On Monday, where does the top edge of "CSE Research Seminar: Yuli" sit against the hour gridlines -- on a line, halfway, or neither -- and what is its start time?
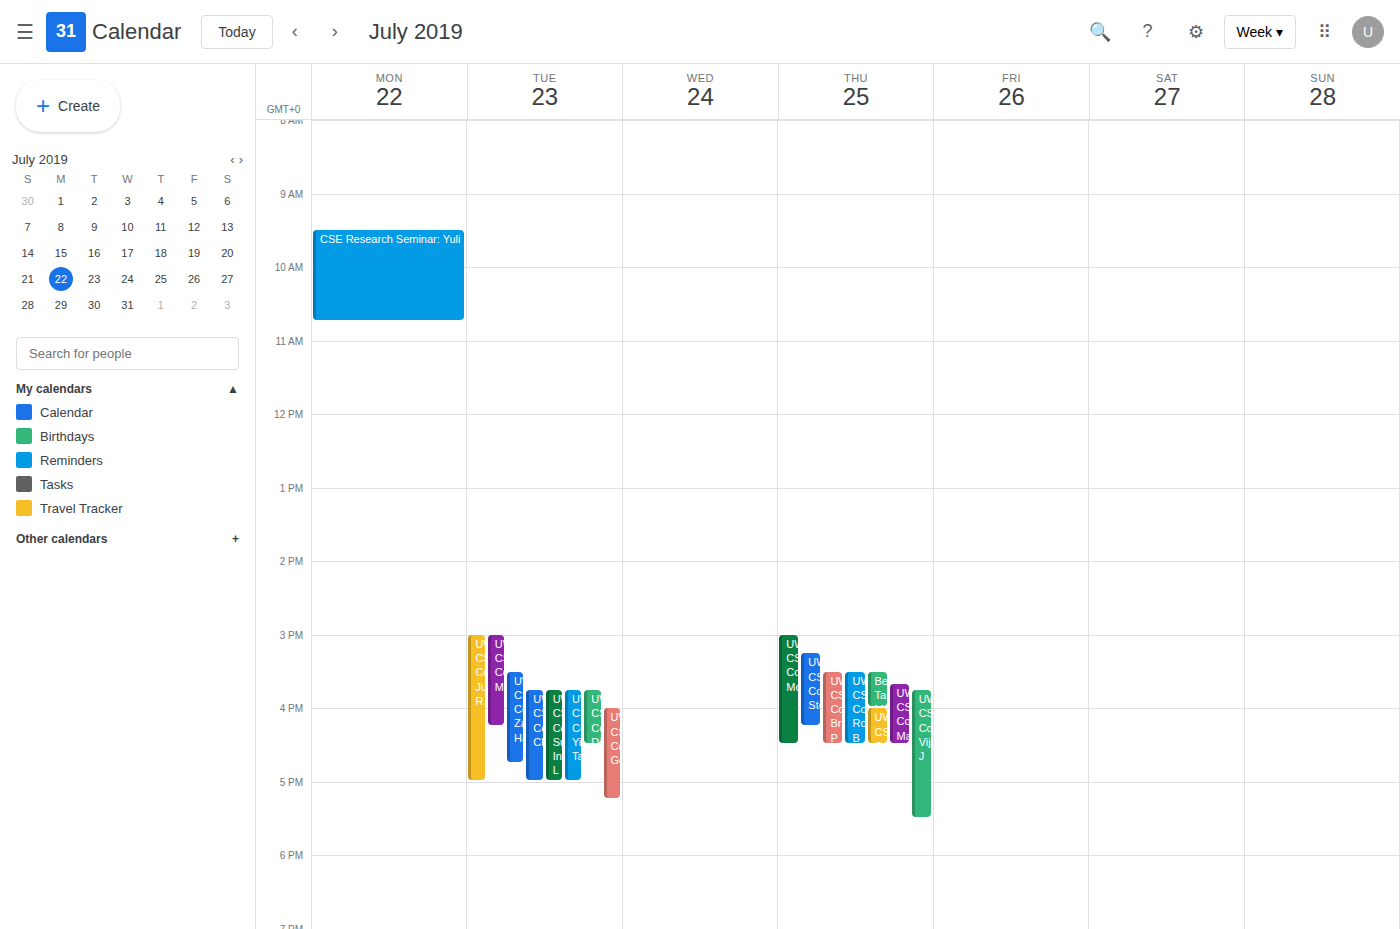
9:30 AM -- halfway between the 9 AM and 10 AM lines.